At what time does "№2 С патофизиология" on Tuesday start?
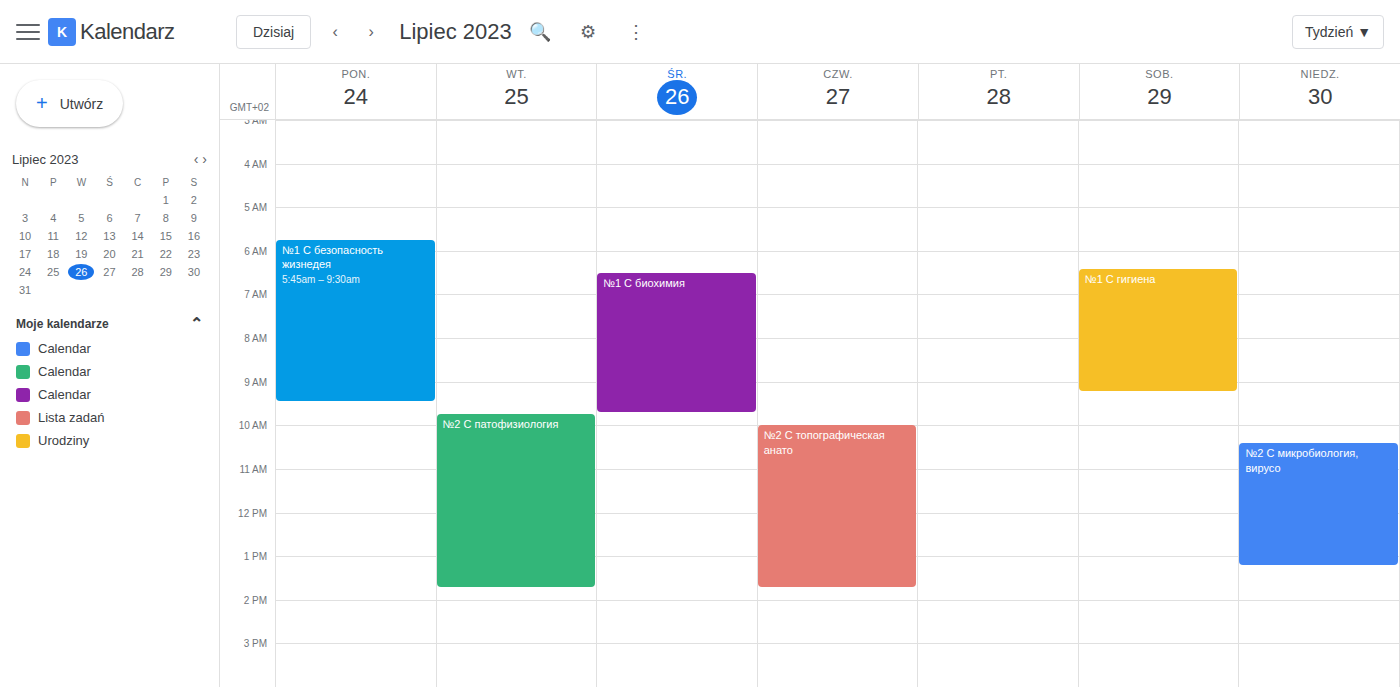
9:45 AM